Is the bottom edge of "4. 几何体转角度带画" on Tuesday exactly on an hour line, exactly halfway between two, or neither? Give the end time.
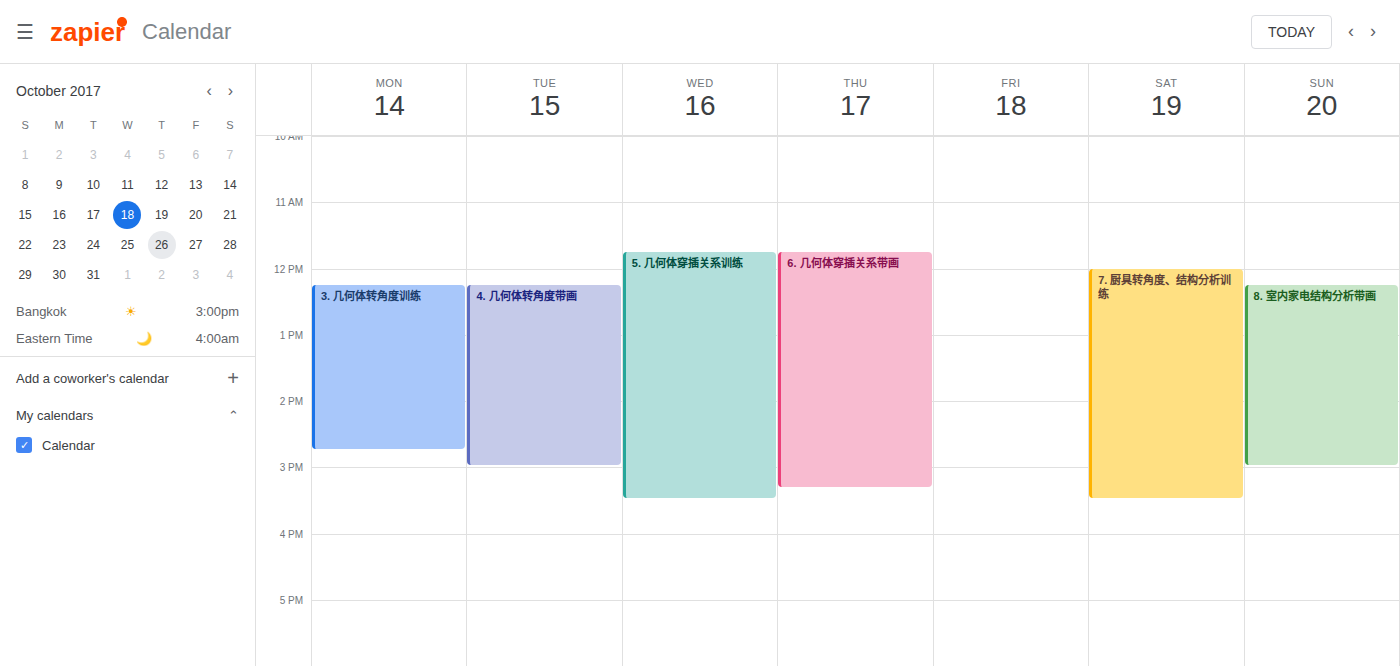
15:00 -- exactly on the 15:00 line.